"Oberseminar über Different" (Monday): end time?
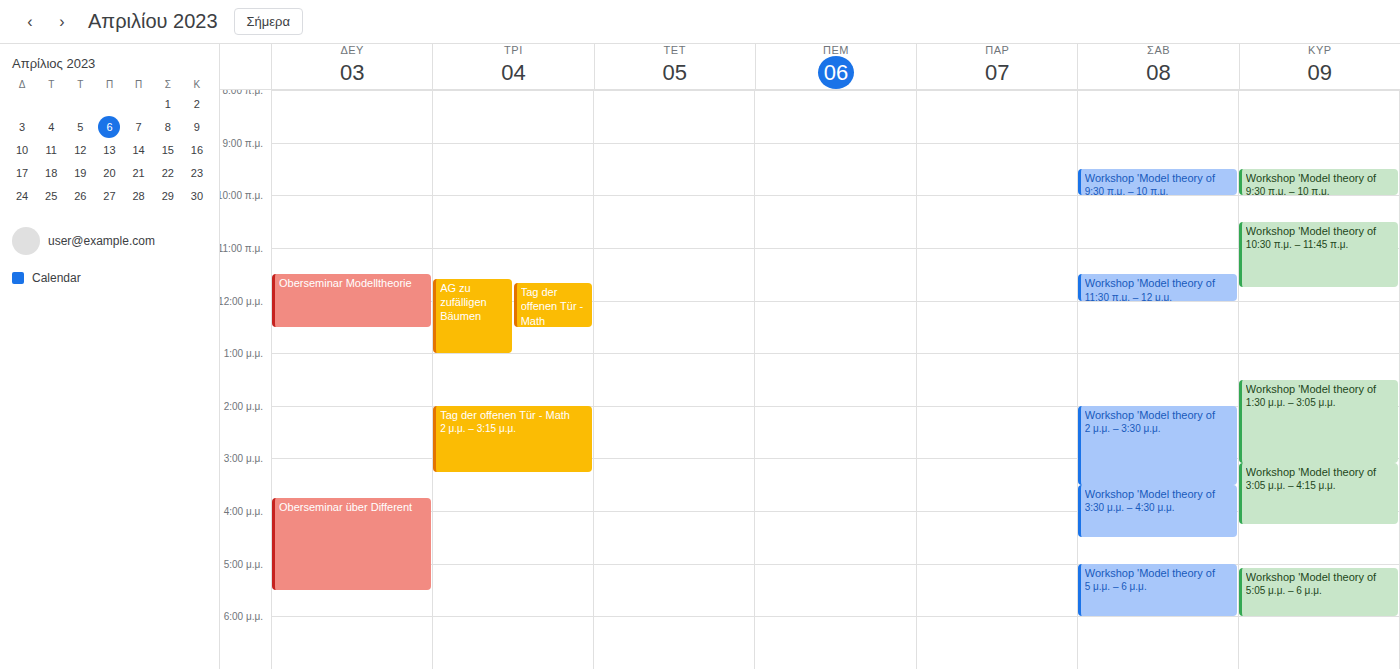
5:30 PM